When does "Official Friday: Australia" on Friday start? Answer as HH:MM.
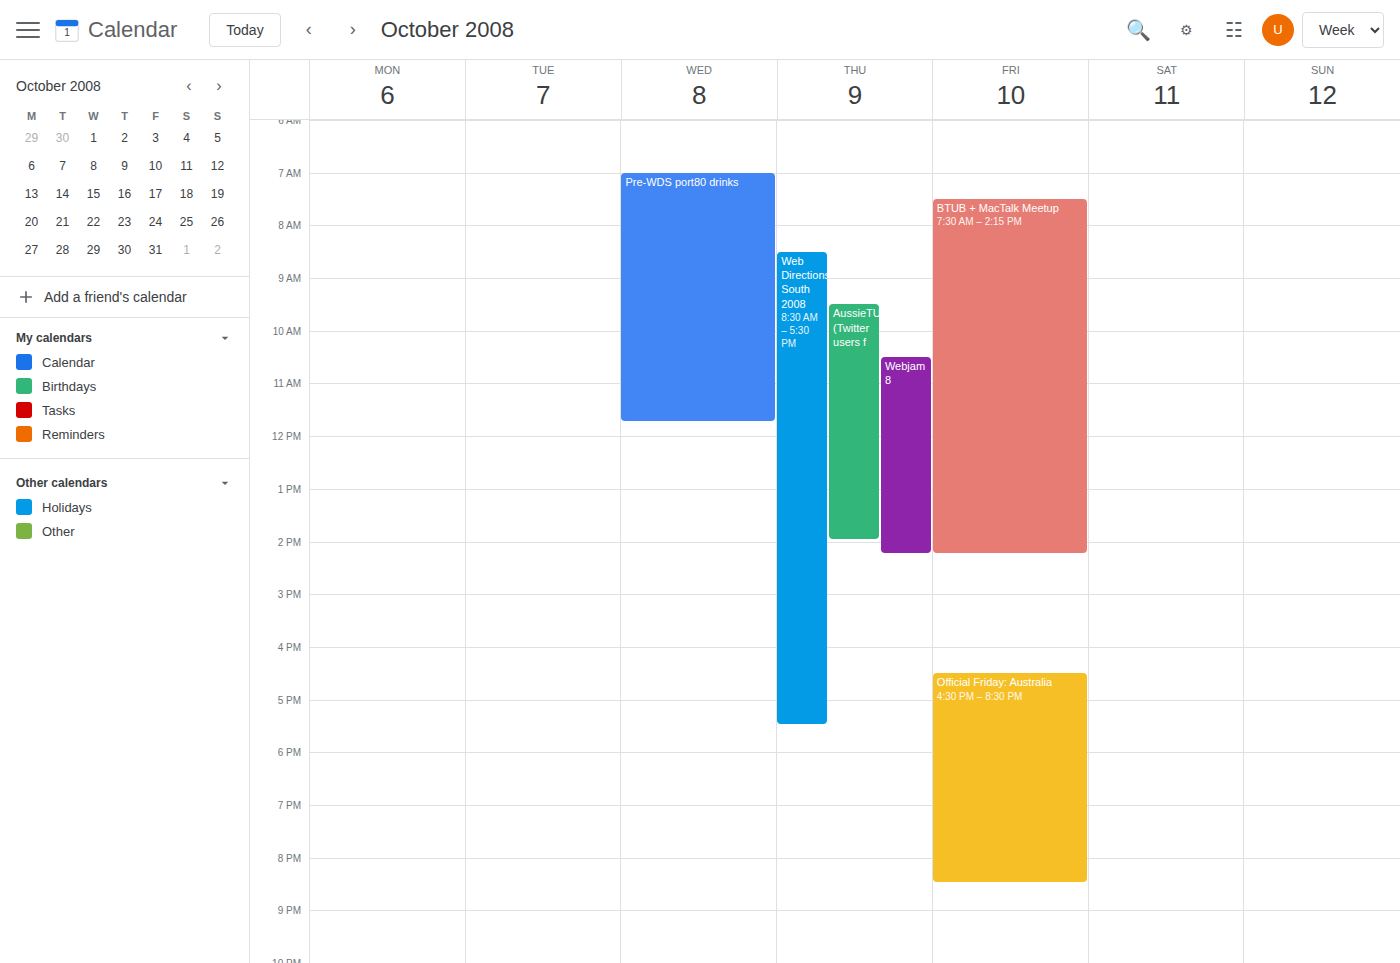
16:30